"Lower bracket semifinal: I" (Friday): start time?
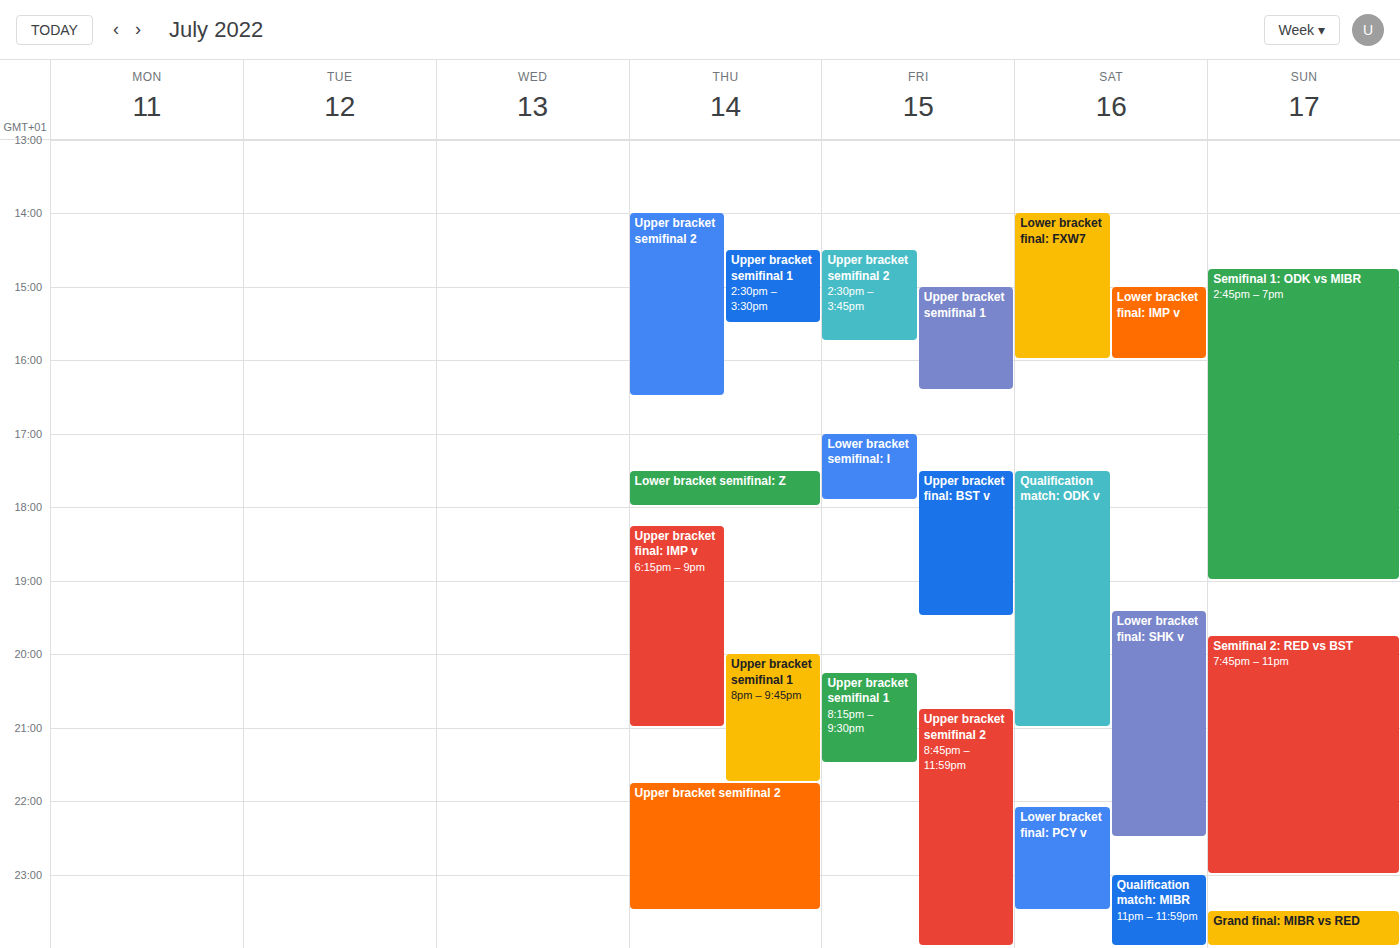
5:00 PM